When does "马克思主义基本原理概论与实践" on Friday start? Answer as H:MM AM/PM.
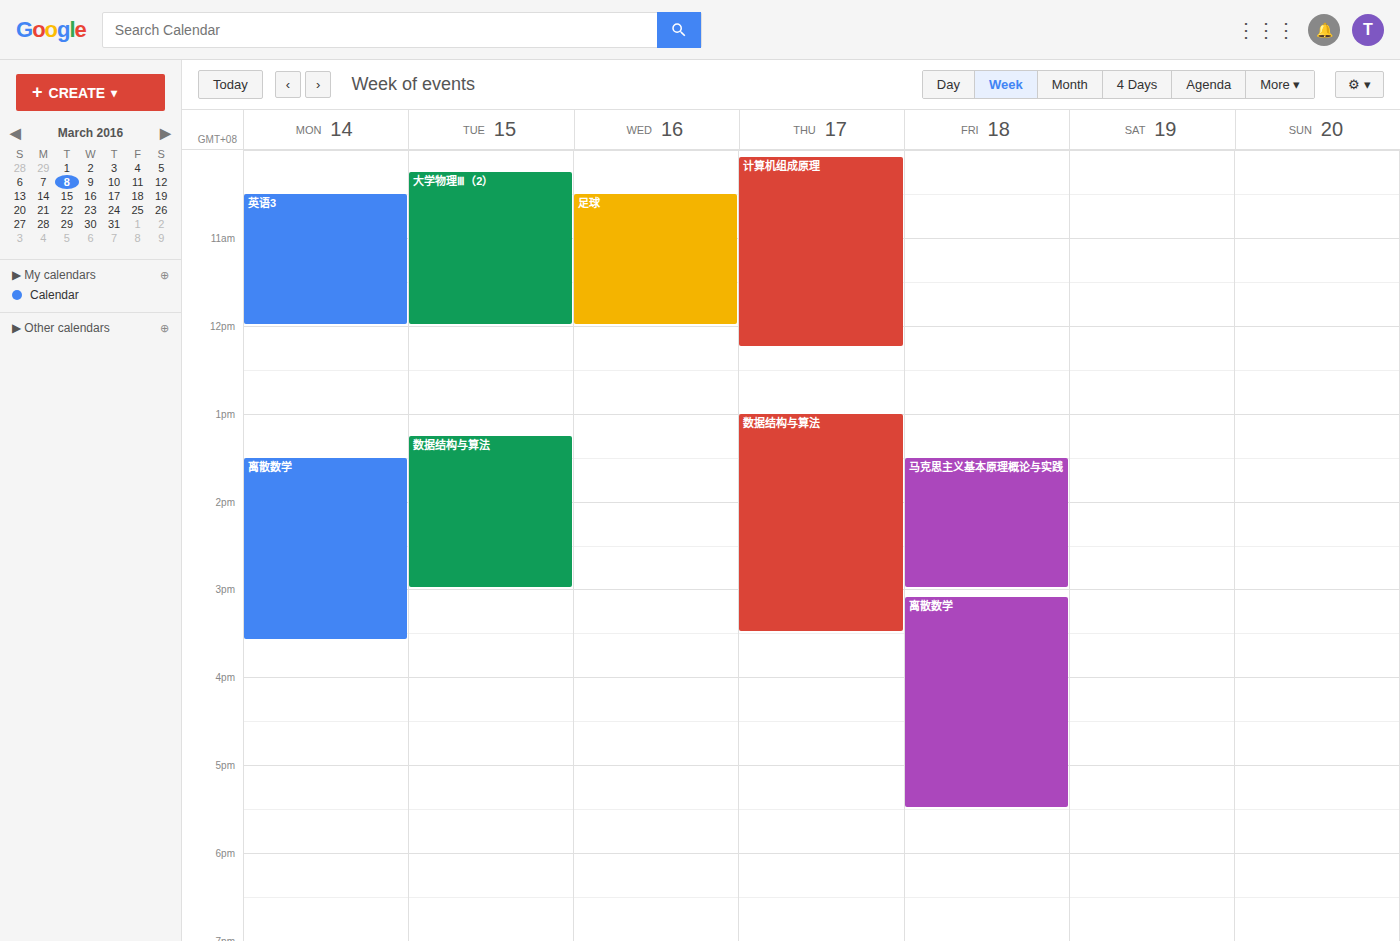
1:30 PM